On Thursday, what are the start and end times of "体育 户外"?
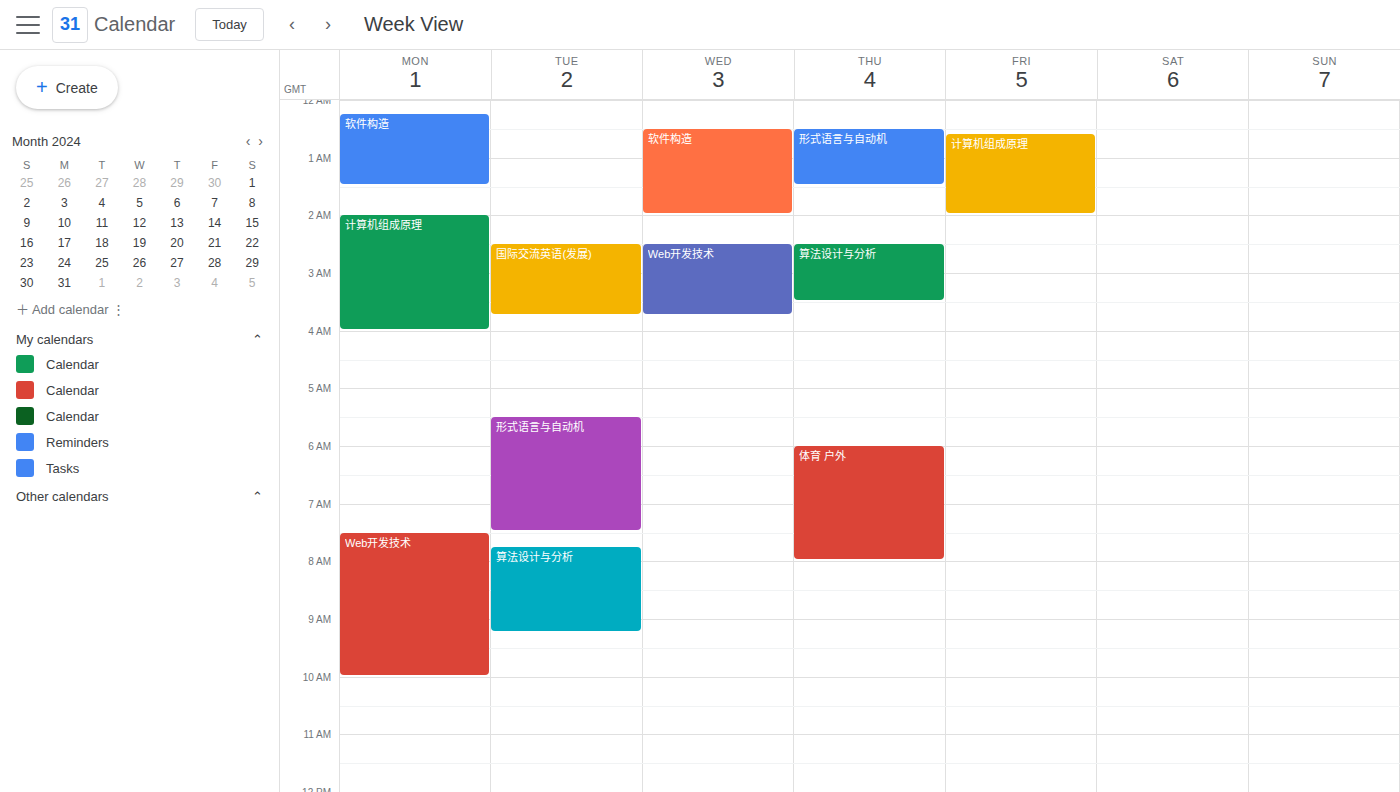
06:00 to 08:00